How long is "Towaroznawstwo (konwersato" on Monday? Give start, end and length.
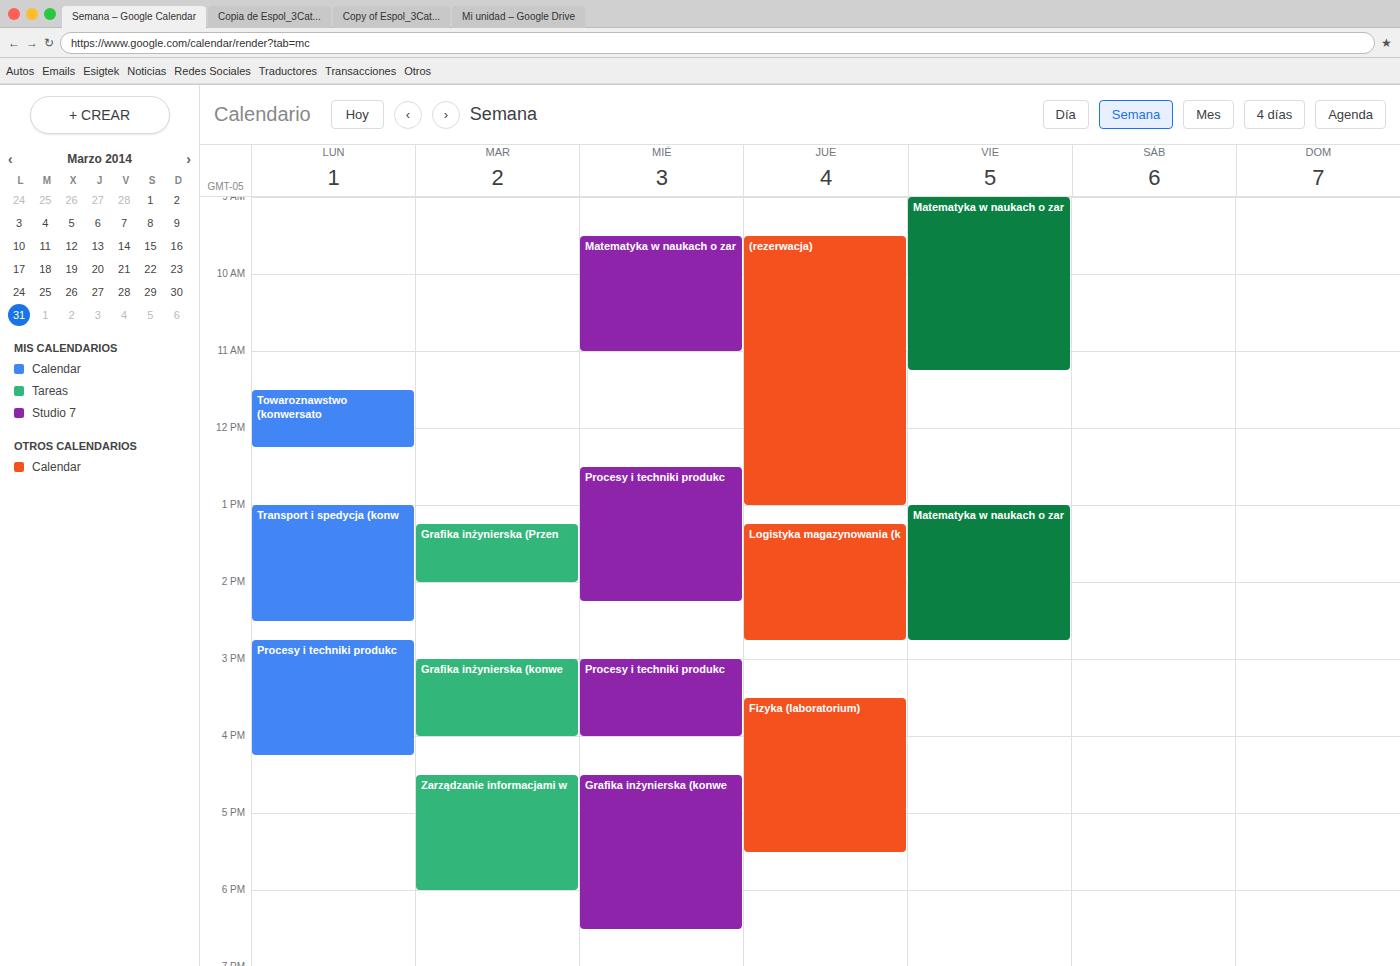
11:30 AM to 12:15 PM, 45 minutes